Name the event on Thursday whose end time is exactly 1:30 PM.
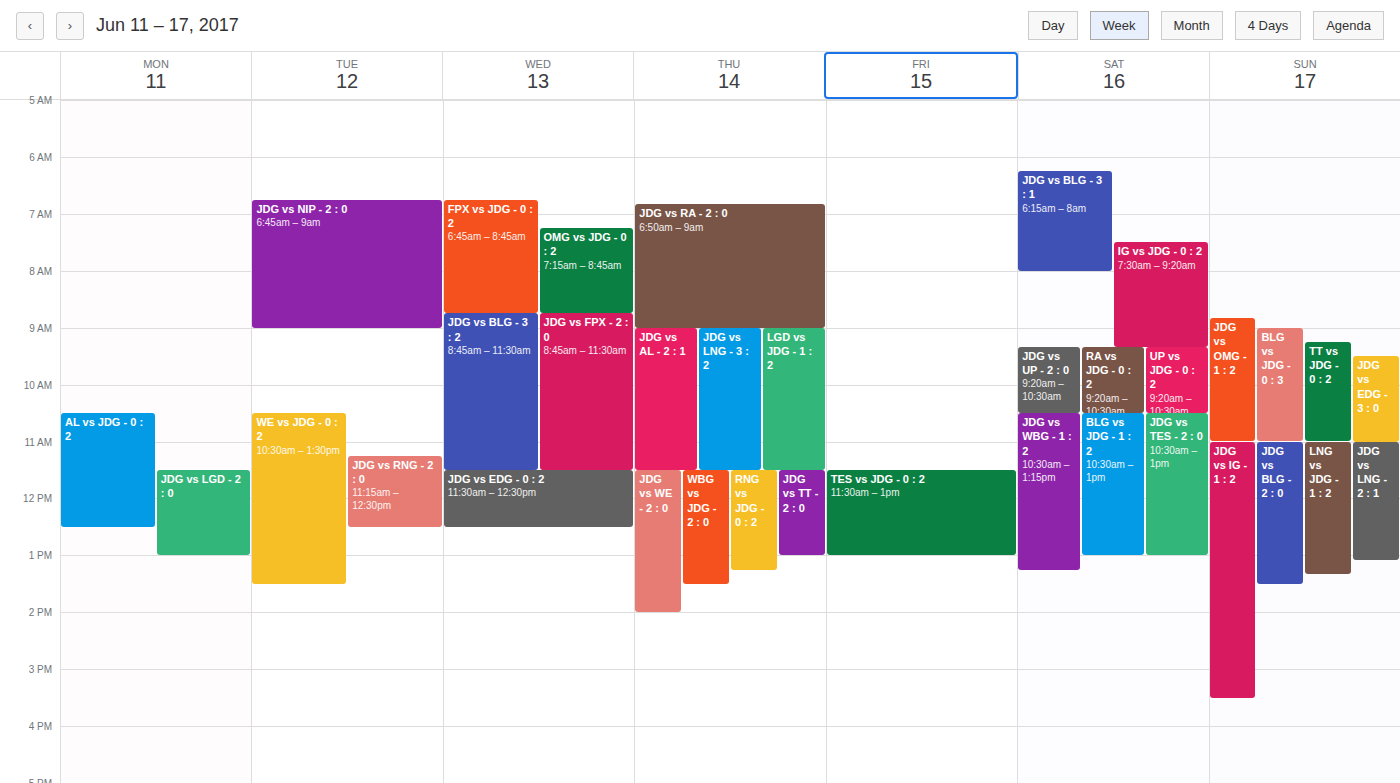
"WBG vs JDG - 2 : 0"